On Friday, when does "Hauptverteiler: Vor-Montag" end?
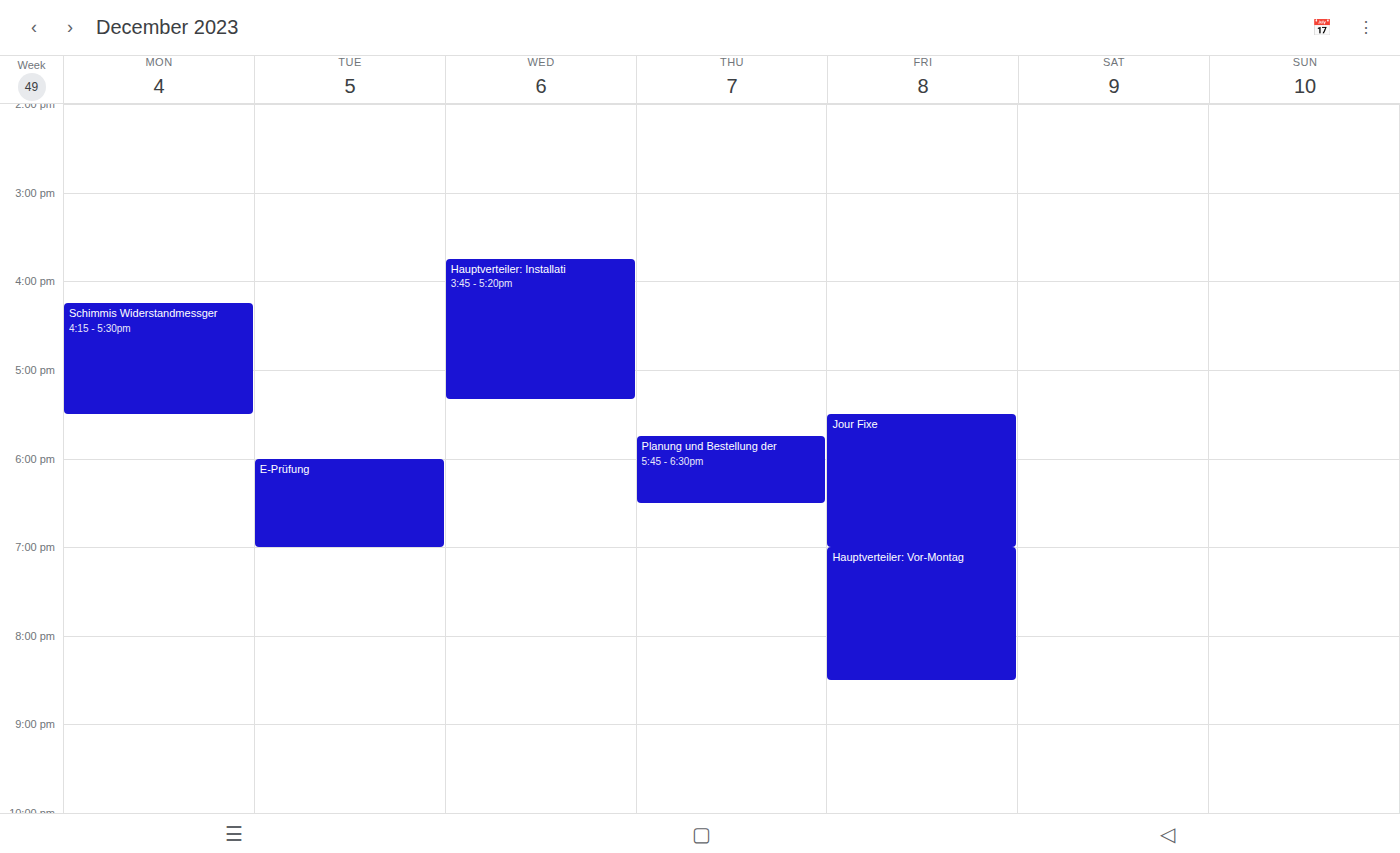
8:30 PM